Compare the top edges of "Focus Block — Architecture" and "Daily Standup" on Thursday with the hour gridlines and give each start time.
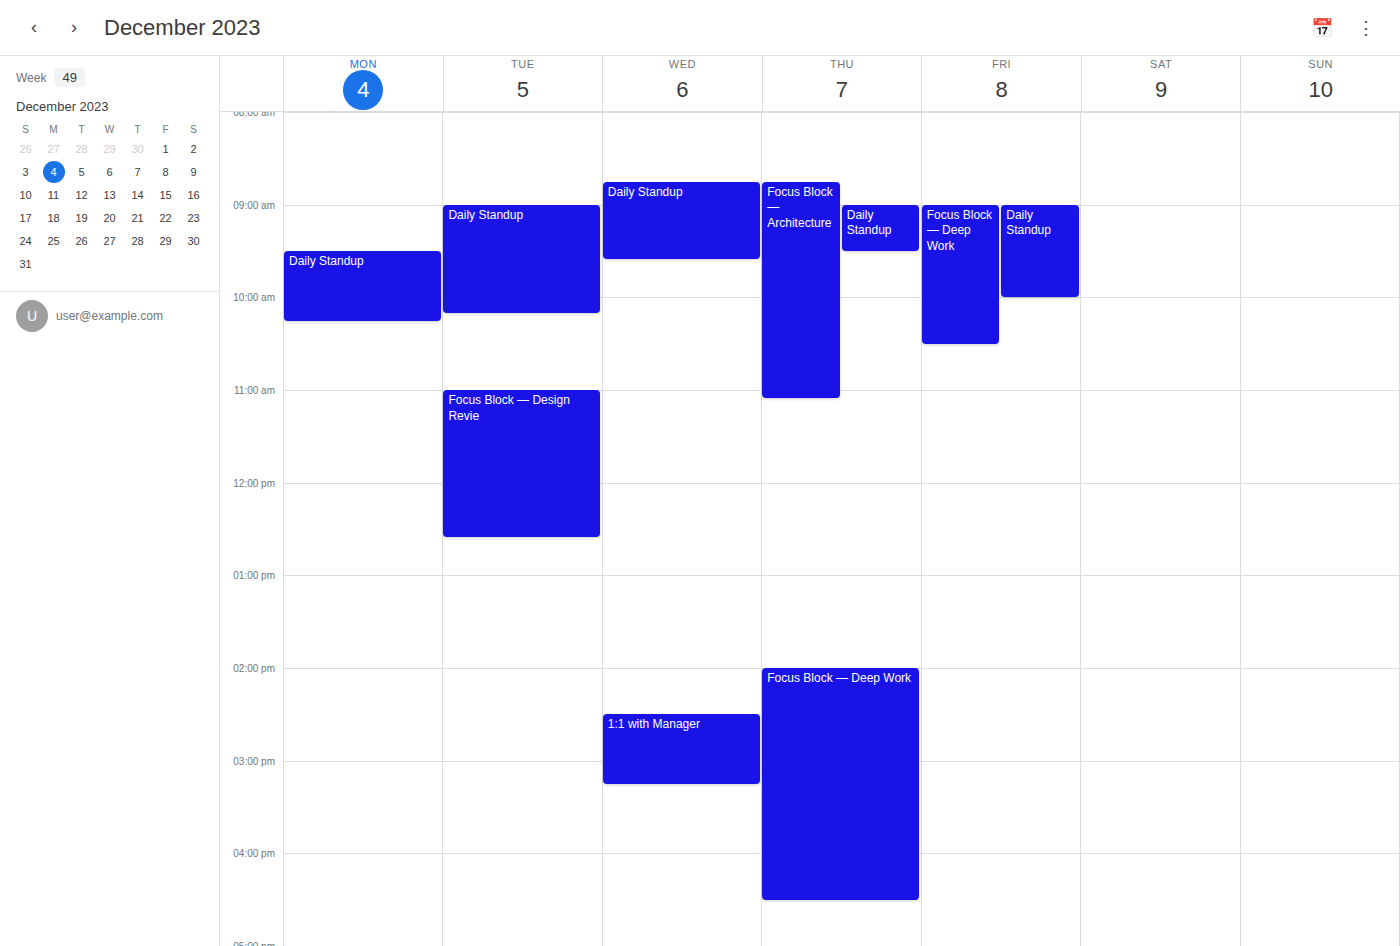
"Focus Block — Architecture": 08:45, neither: three quarters of the way from the 08:00 line to the 09:00 line. "Daily Standup": 09:00, exactly on the 09:00 line.